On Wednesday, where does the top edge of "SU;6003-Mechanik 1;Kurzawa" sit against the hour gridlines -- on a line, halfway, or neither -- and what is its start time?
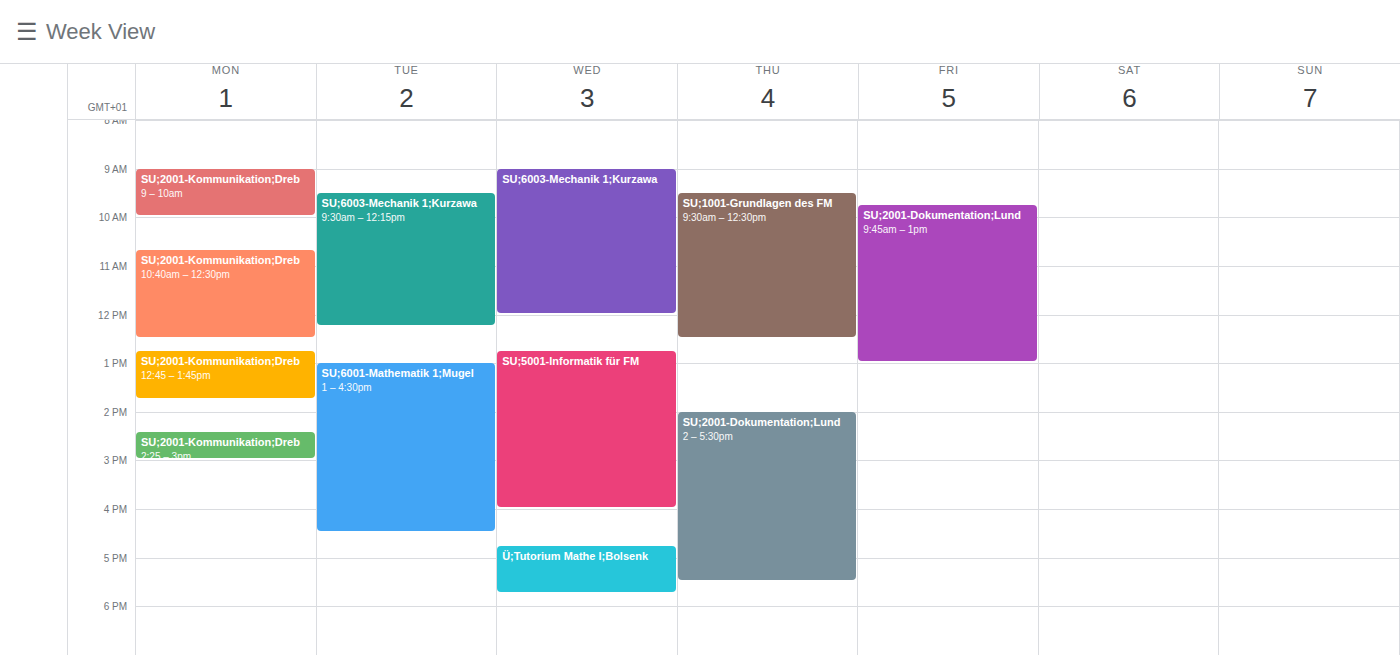
9:00 AM -- exactly on the 9 AM line.